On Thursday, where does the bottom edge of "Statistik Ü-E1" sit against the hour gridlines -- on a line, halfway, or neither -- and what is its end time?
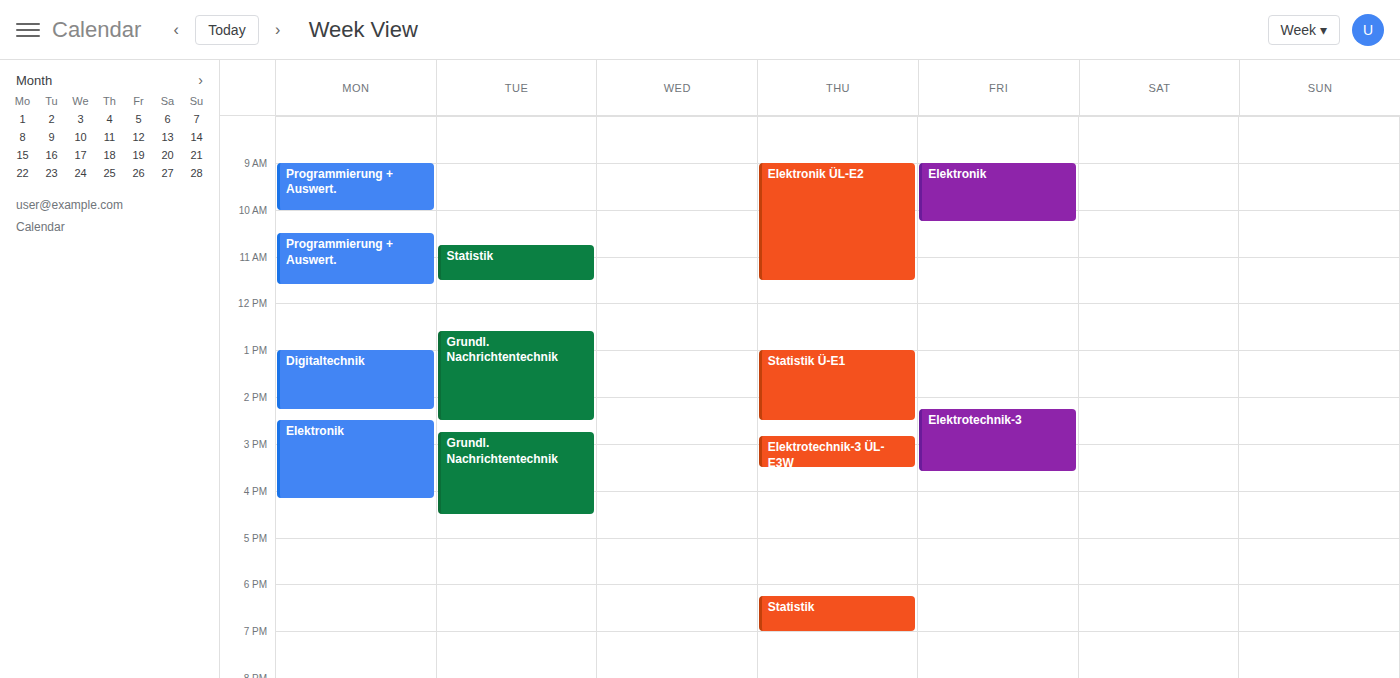
14:30 -- halfway between the 14:00 and 15:00 lines.